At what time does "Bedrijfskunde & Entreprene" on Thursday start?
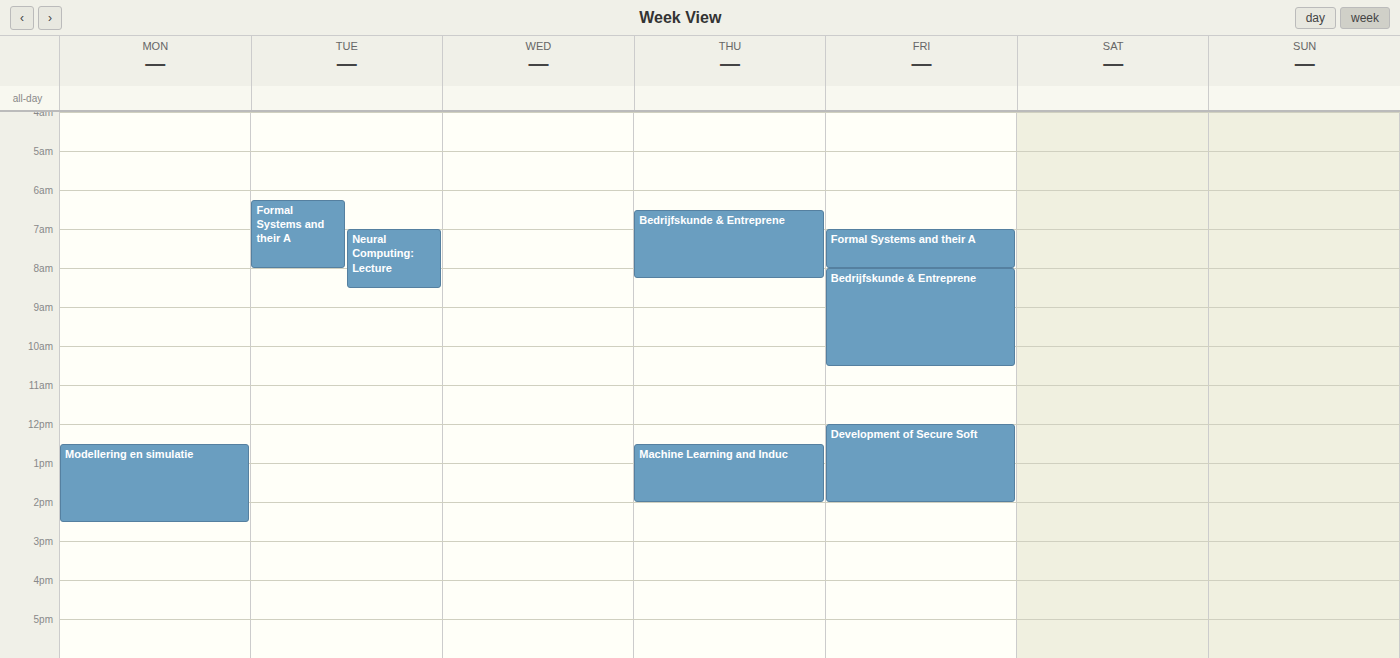
6:30 AM